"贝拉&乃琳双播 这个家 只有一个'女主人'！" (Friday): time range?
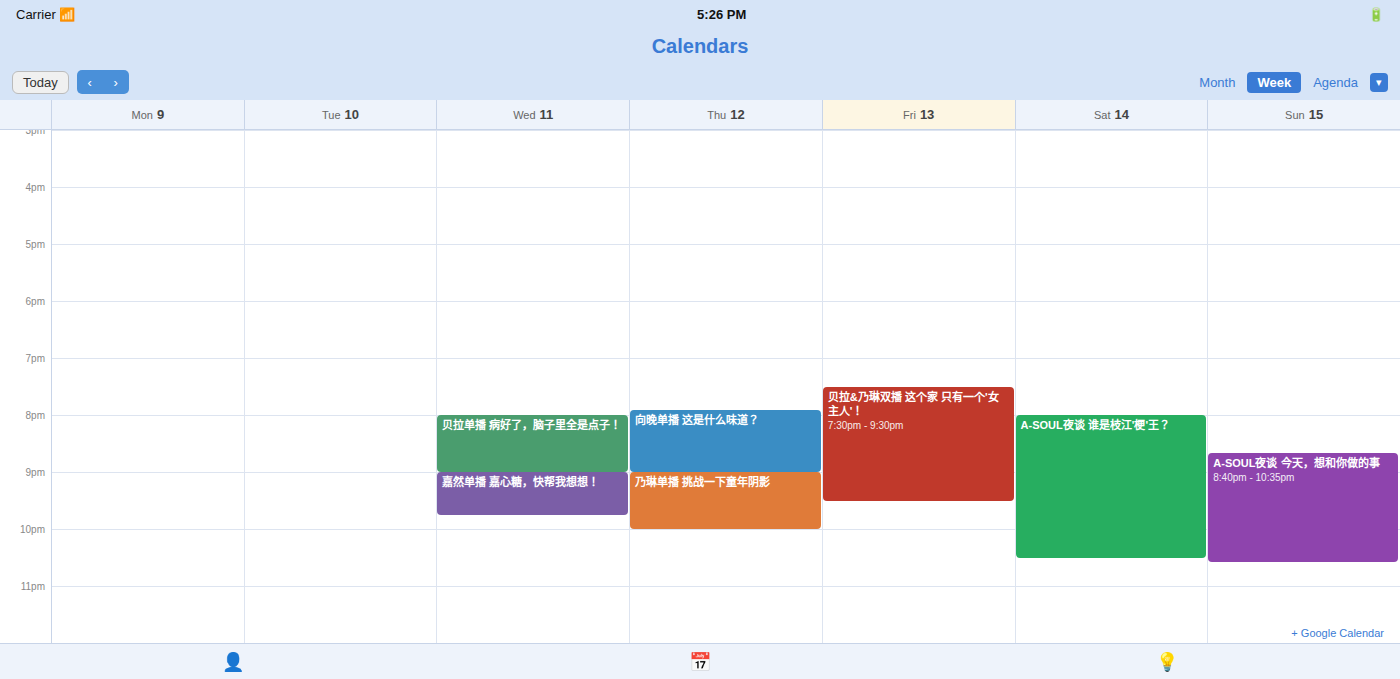
19:30 to 21:30